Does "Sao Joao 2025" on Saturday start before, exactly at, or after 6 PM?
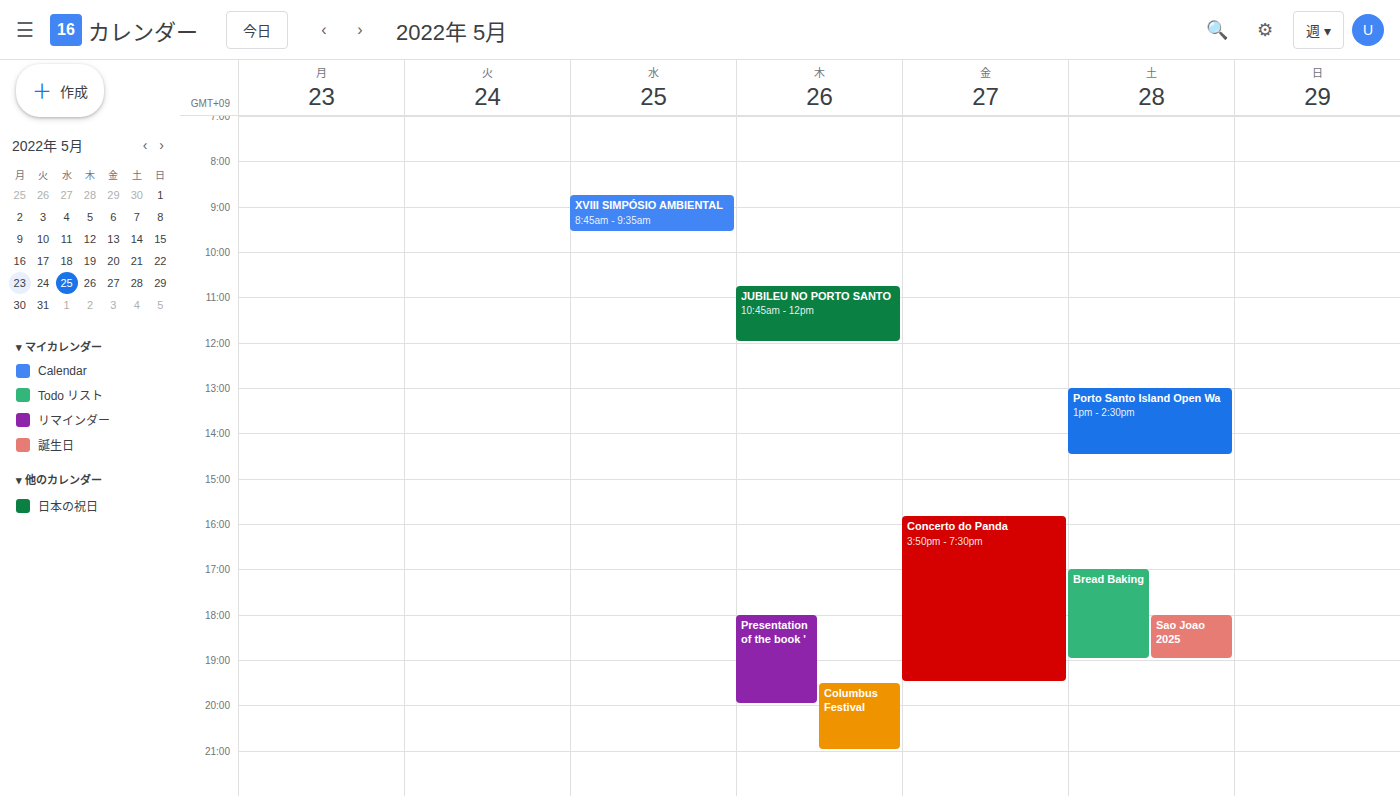
6:00 PM -- exactly at 6 PM, on the 6 PM line.